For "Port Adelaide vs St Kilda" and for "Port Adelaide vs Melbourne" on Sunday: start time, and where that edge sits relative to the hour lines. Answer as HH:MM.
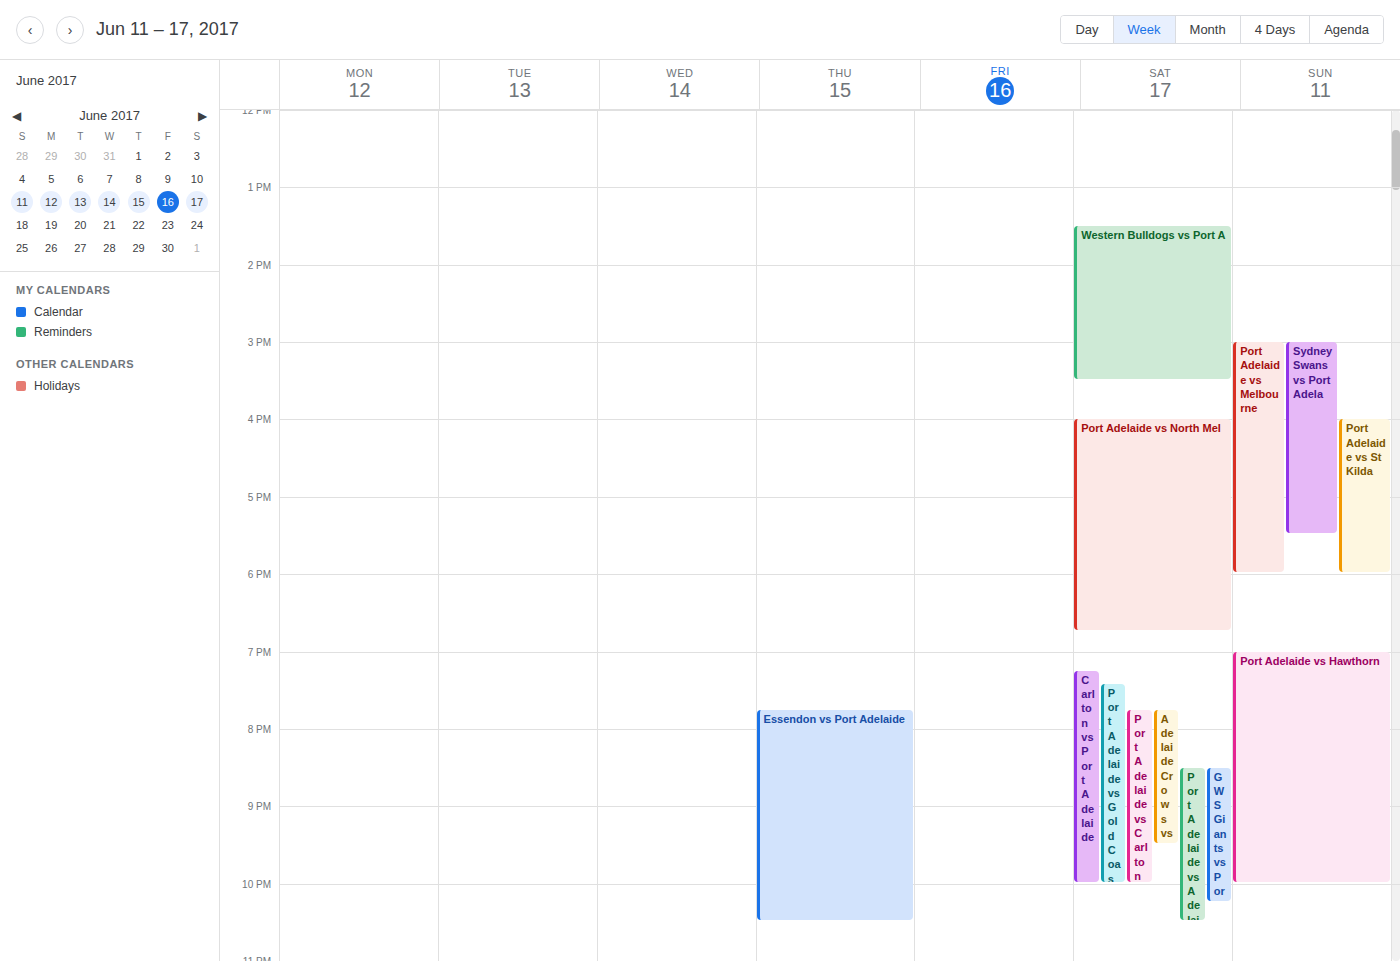
"Port Adelaide vs St Kilda": 16:00, exactly on the 16:00 line. "Port Adelaide vs Melbourne": 15:00, exactly on the 15:00 line.